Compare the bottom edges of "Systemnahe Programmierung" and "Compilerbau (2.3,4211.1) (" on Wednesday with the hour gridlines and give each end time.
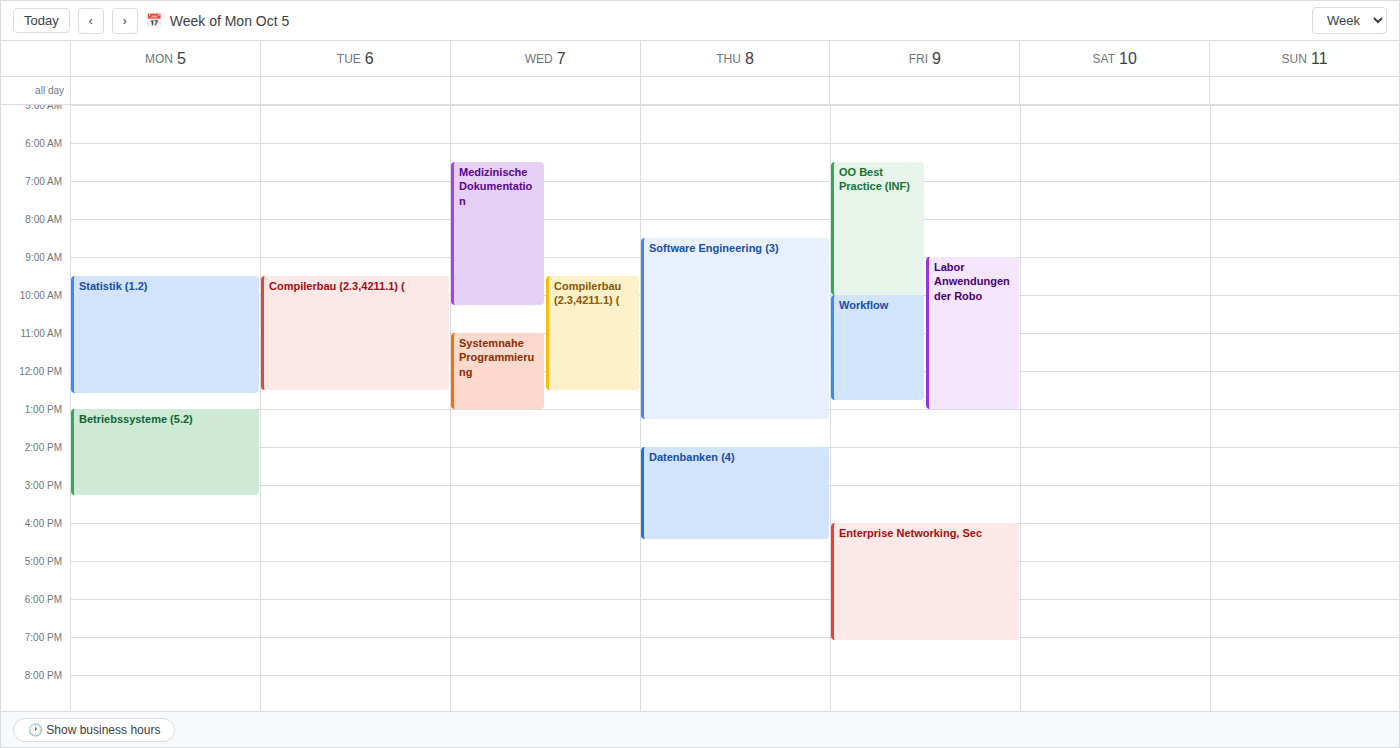
"Systemnahe Programmierung": 13:00, exactly on the 13:00 line. "Compilerbau (2.3,4211.1) (": 12:30, halfway between the 12:00 and 13:00 lines.